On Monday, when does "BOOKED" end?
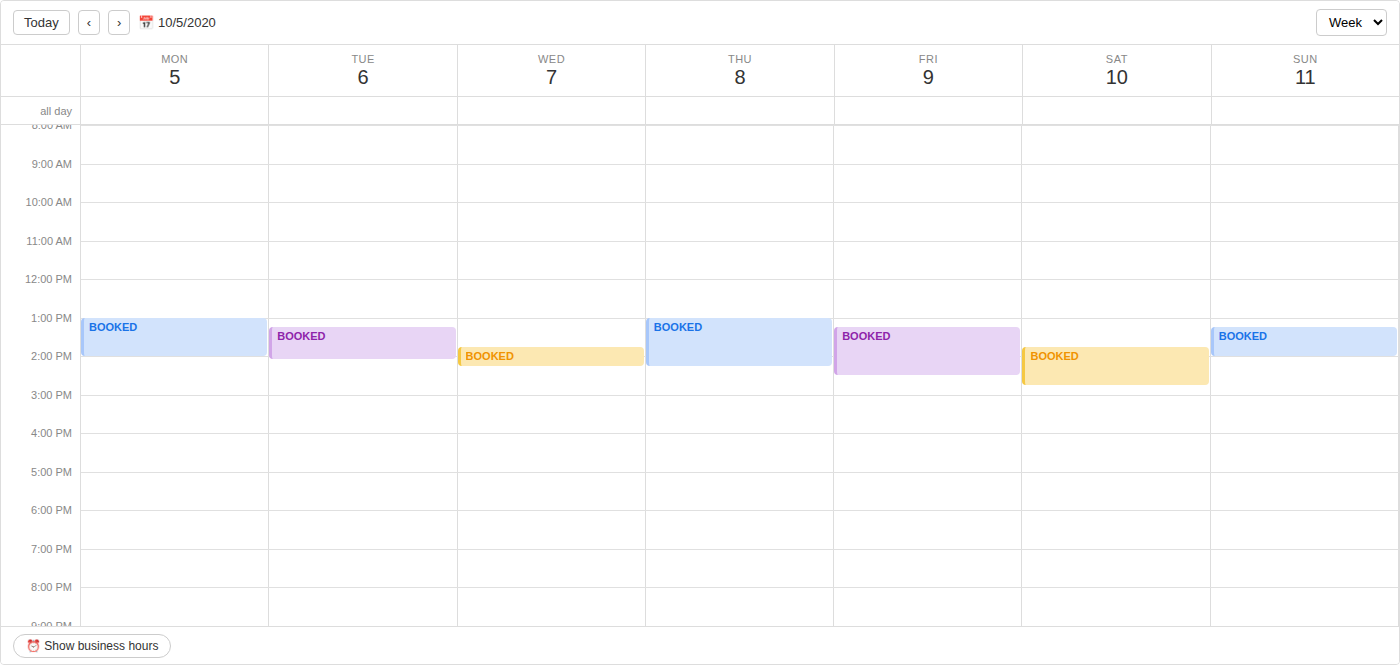
14:00